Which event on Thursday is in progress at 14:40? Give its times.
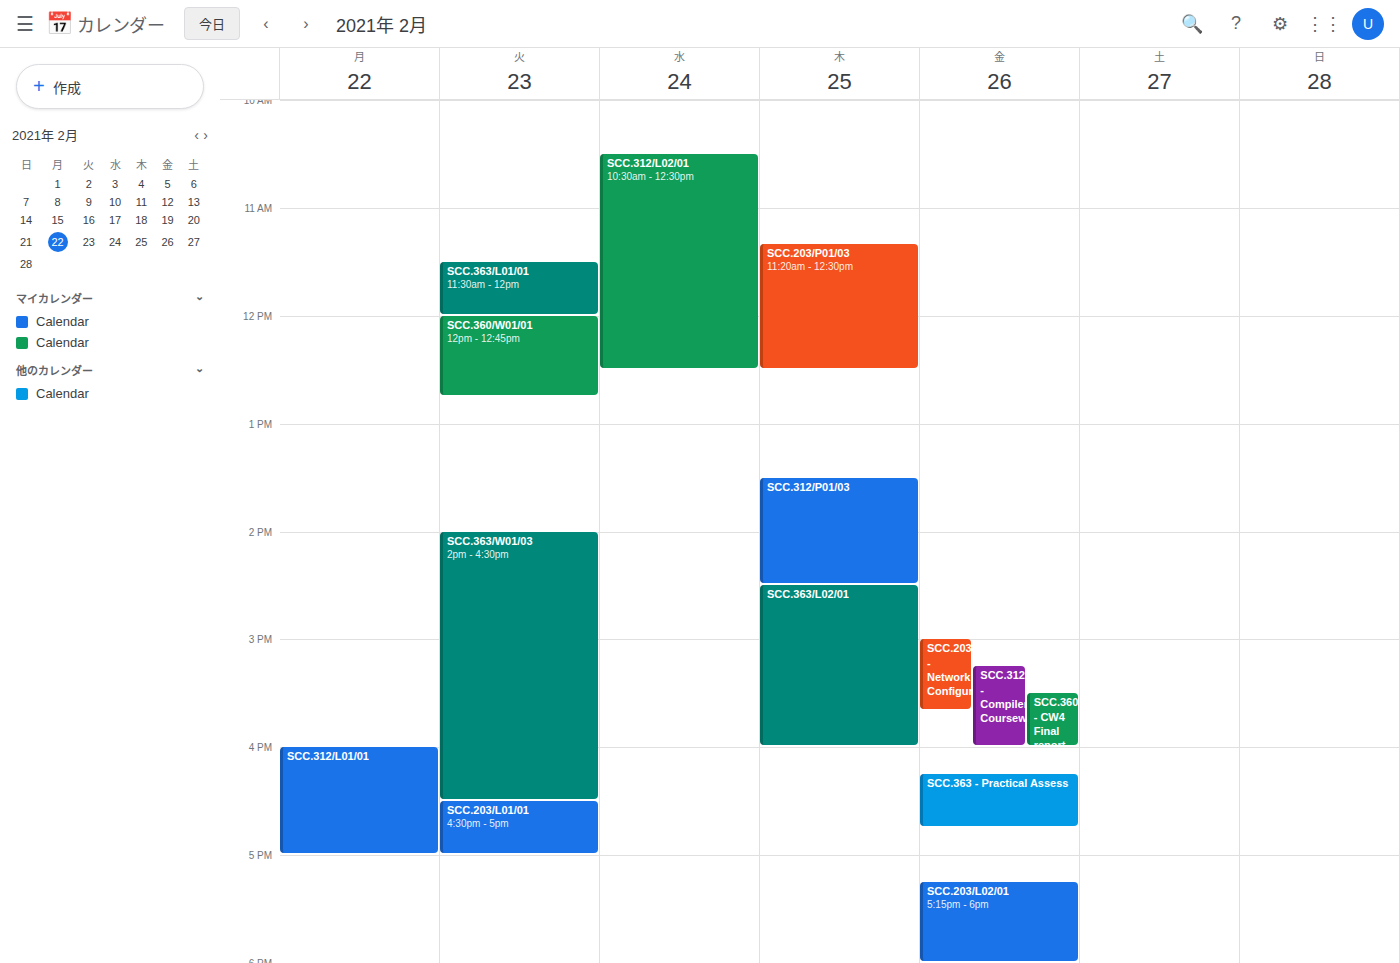
"SCC.363/L02/01", 14:30 to 16:00